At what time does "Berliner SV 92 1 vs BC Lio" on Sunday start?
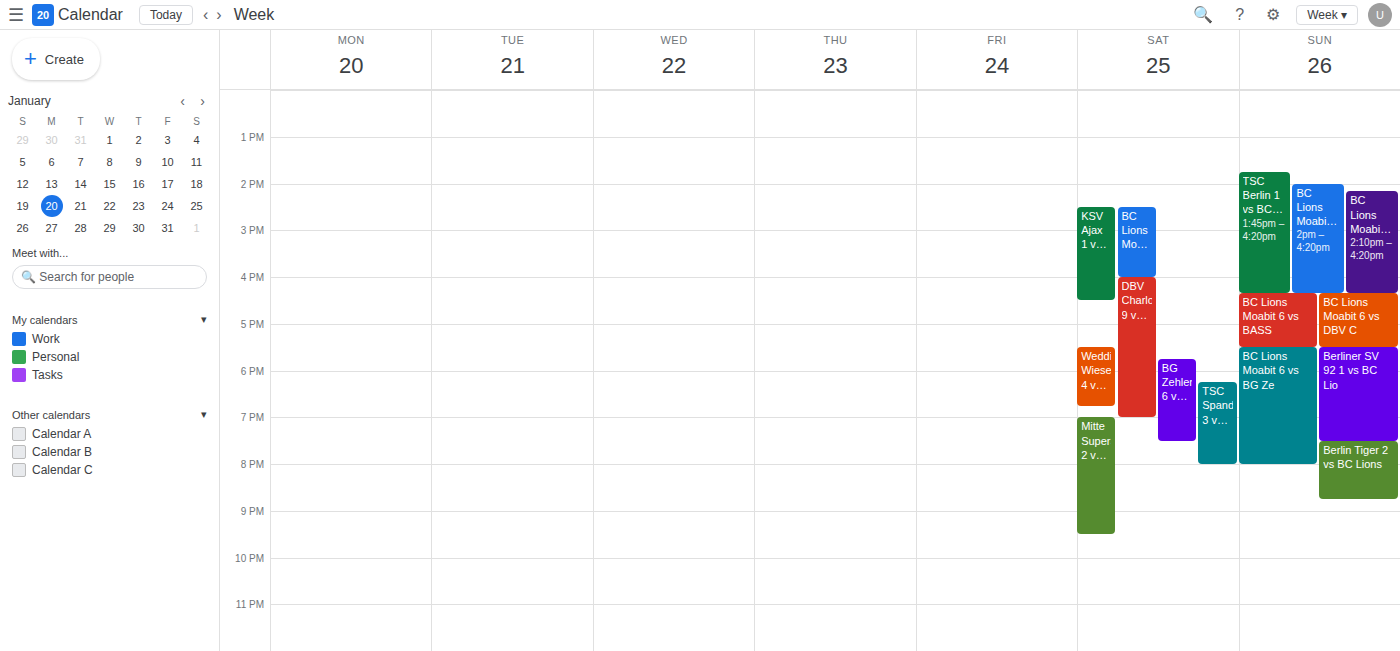
5:30 PM